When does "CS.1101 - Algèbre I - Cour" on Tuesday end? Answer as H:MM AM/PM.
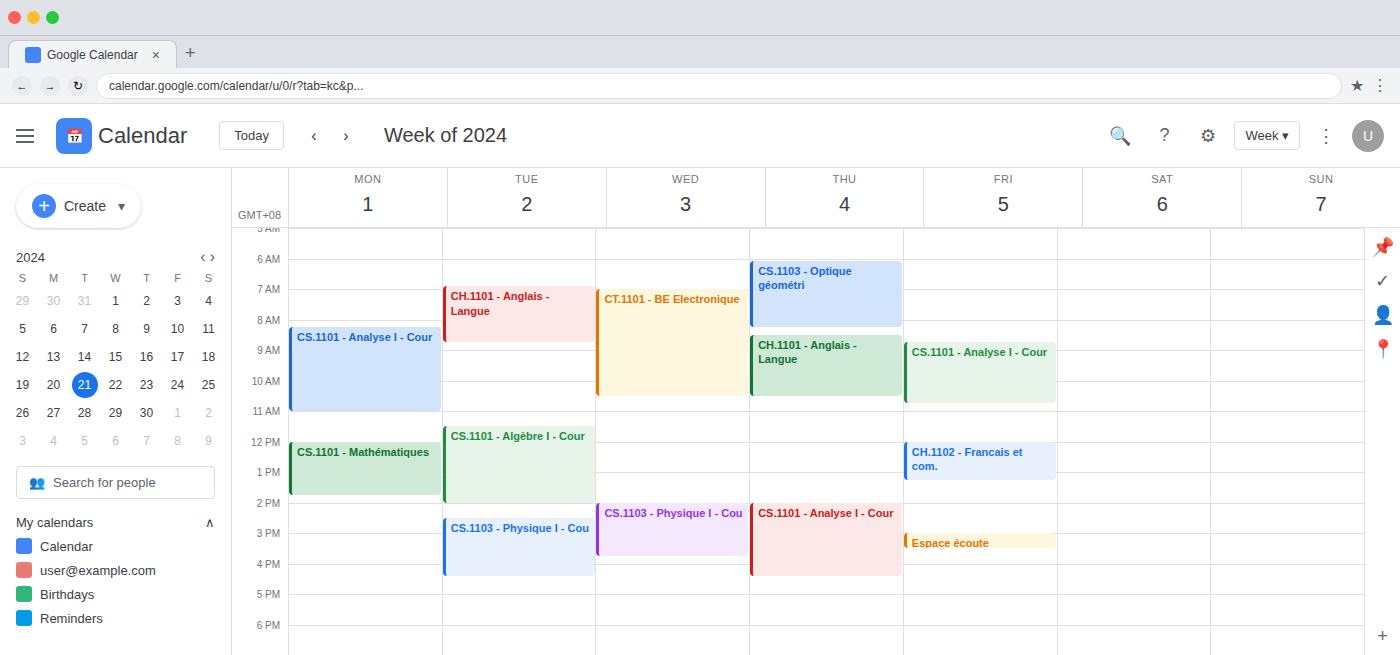
2:00 PM